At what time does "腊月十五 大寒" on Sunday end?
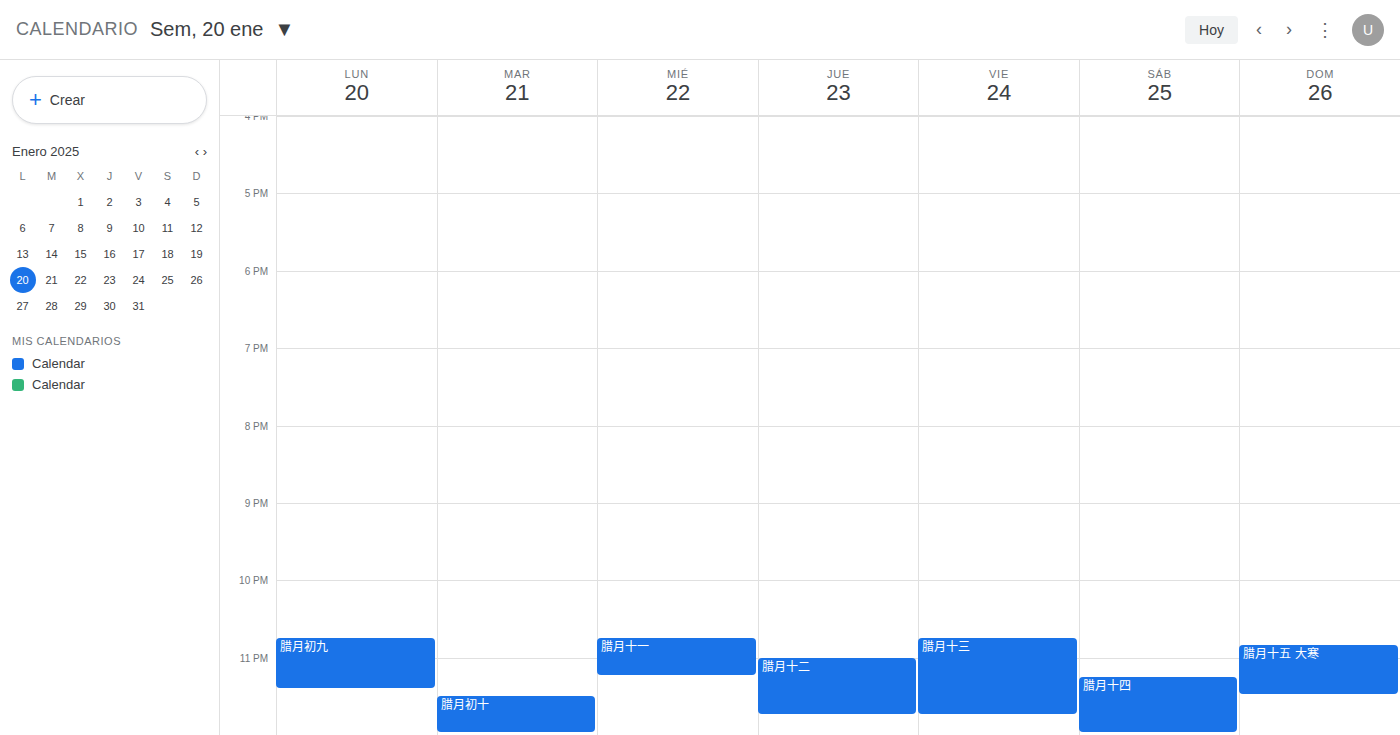
11:30 PM